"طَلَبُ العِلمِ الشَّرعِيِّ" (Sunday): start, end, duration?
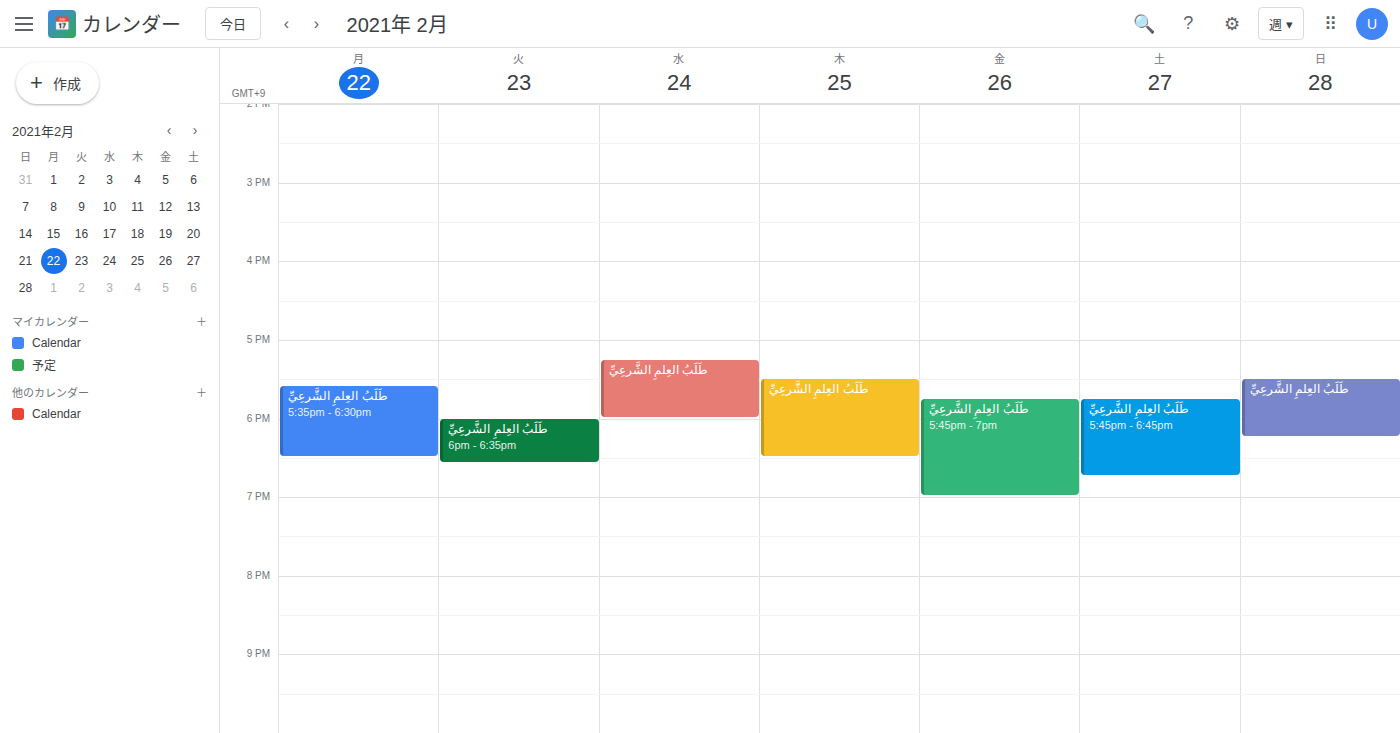
5:30 PM to 6:15 PM, 45 minutes